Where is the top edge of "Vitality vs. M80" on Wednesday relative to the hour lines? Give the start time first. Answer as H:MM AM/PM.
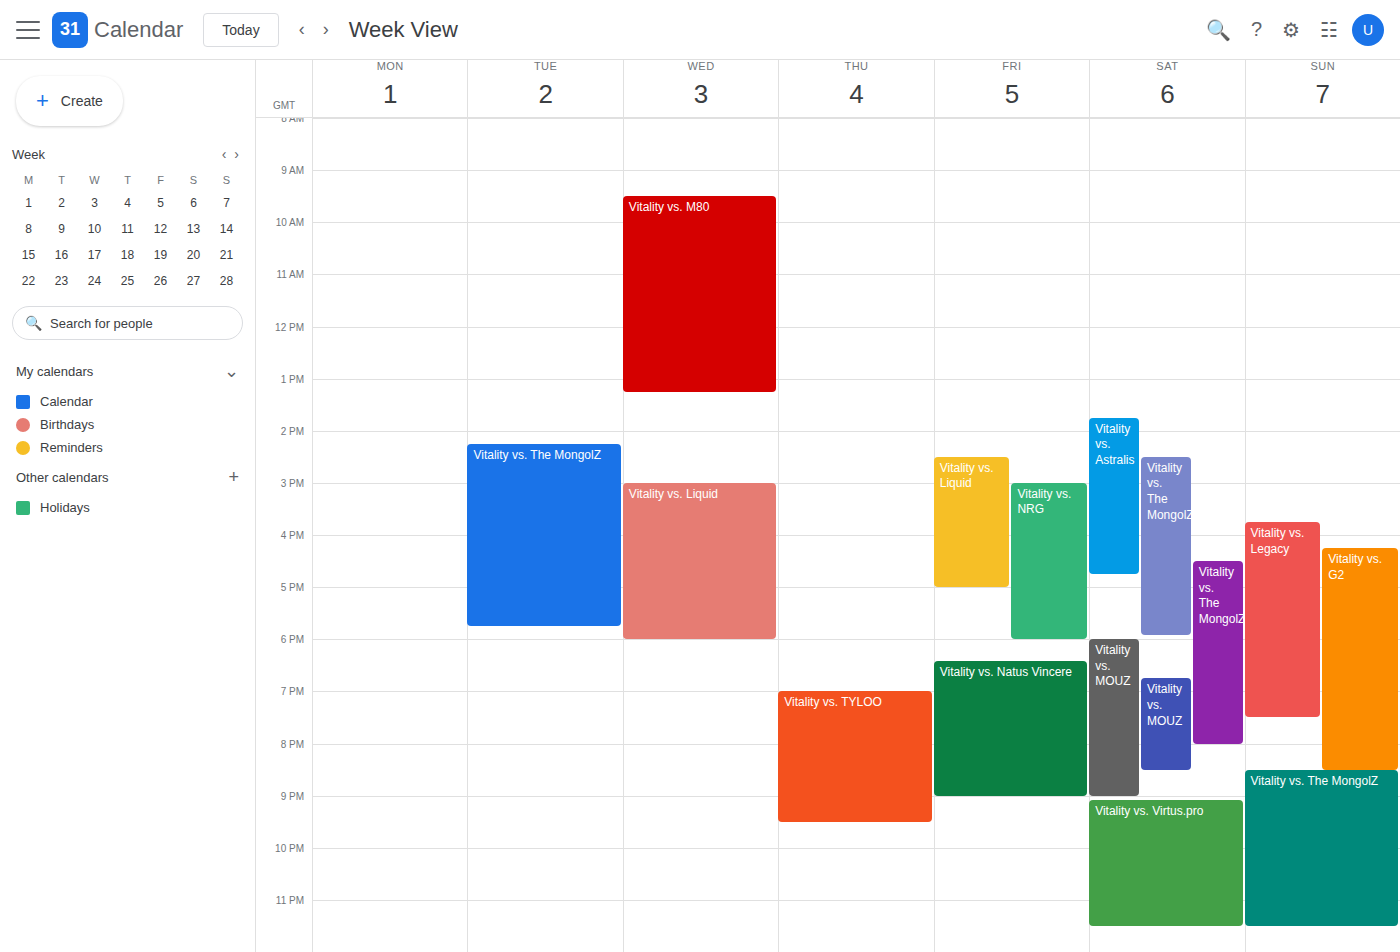
9:30 AM -- halfway between the 9 AM and 10 AM lines.